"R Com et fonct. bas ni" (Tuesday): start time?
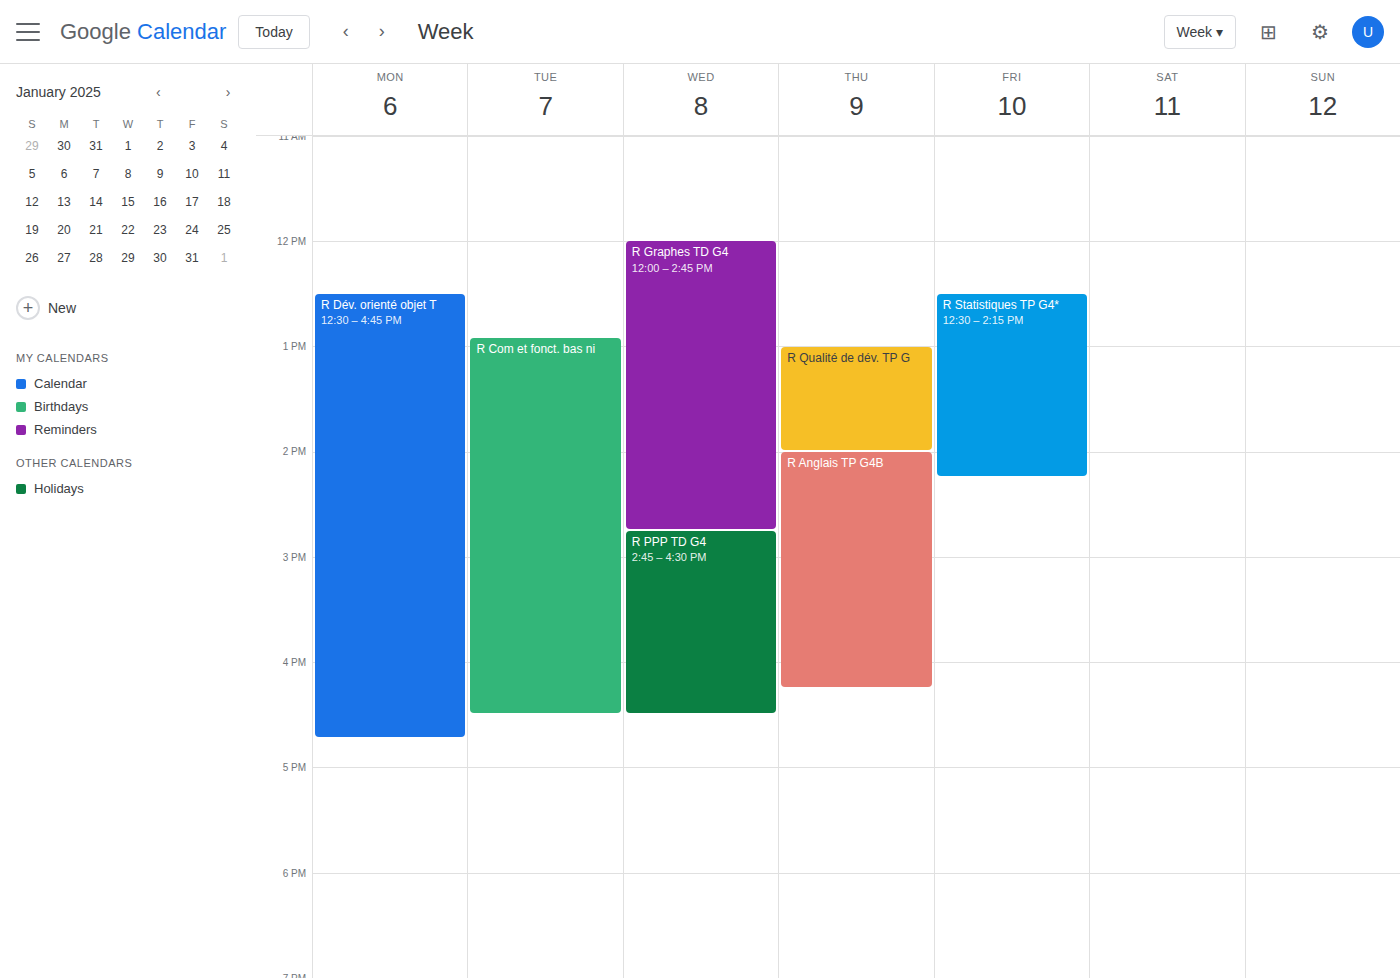
12:55 PM